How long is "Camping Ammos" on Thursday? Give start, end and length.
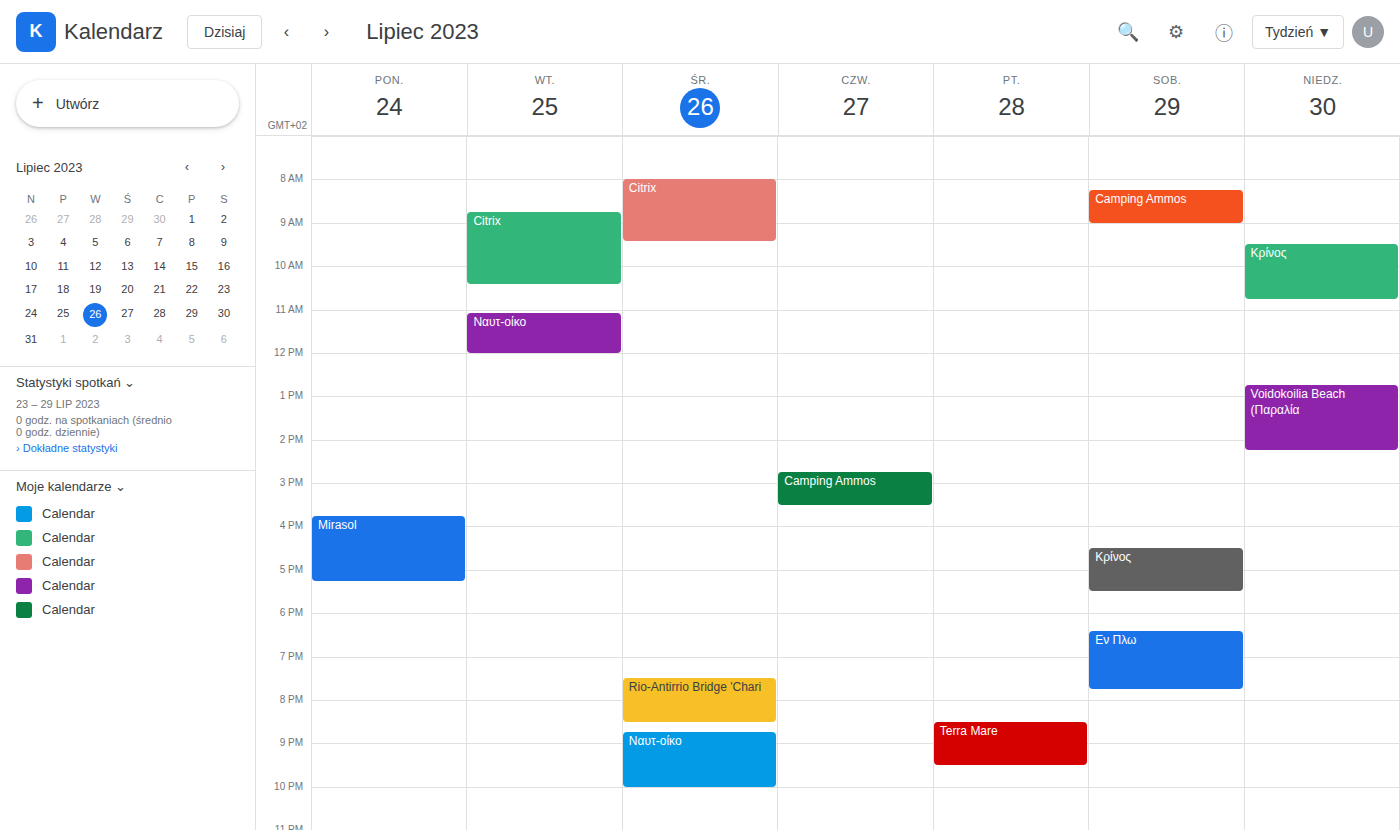
2:45 PM to 3:30 PM, 45 minutes